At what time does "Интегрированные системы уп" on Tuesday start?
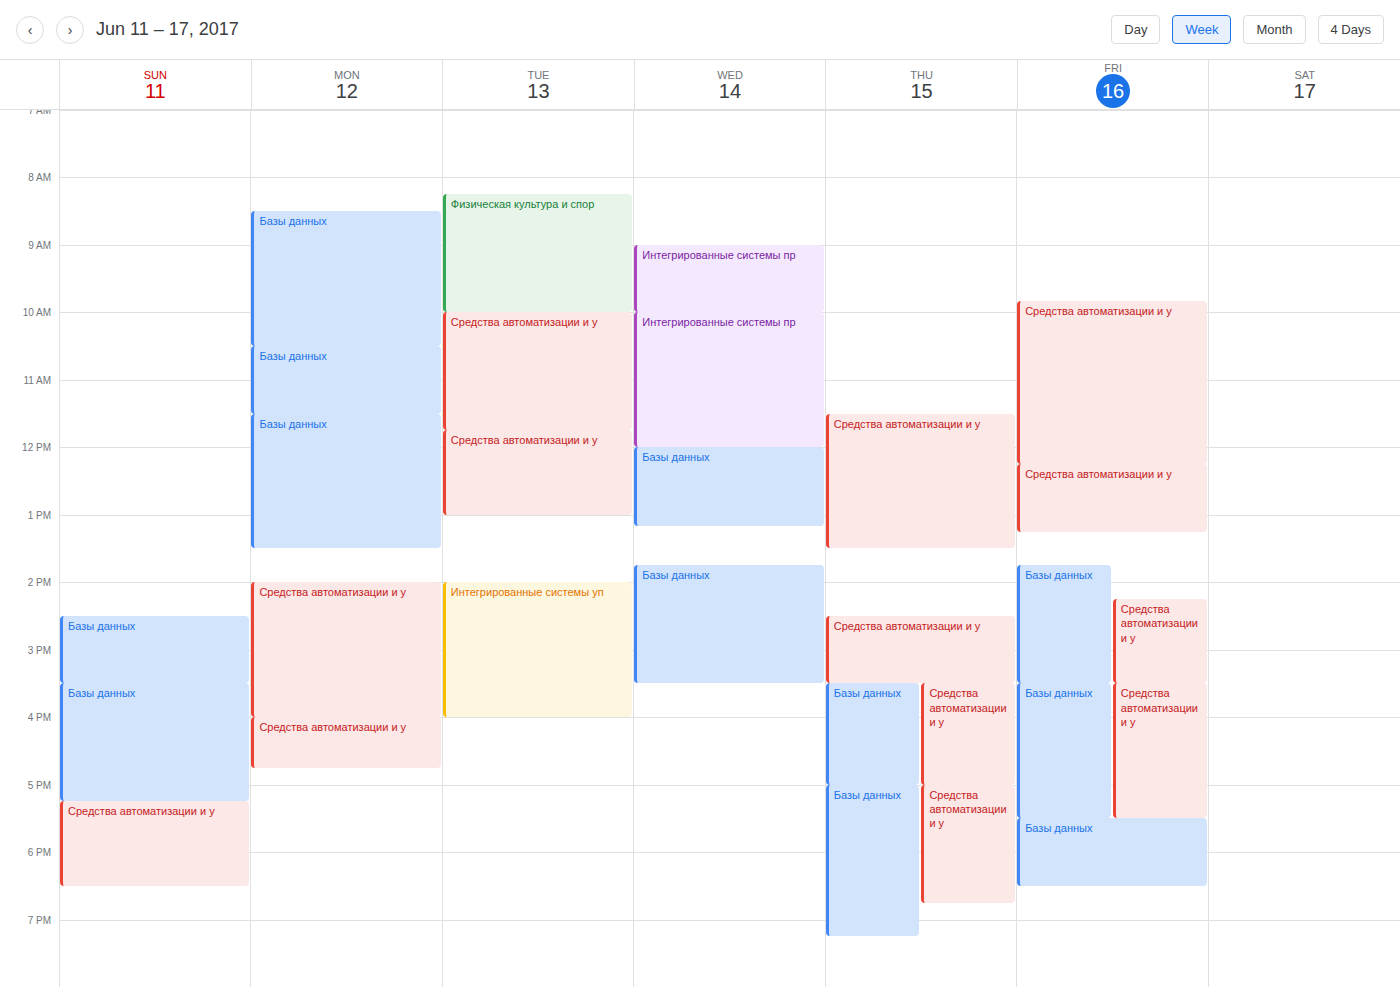
14:00